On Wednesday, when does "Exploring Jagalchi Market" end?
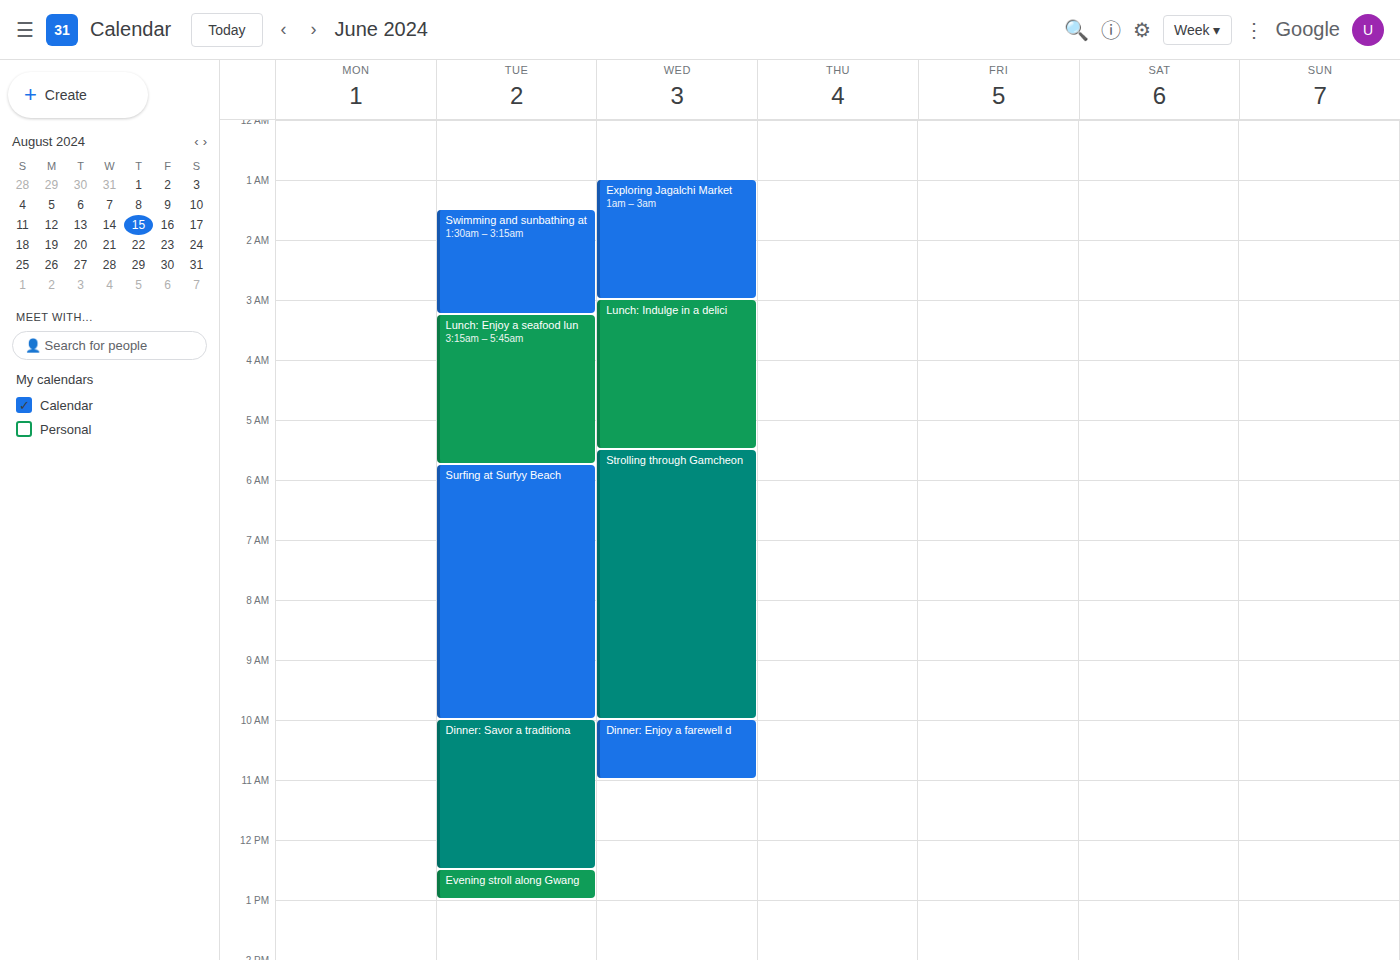
03:00